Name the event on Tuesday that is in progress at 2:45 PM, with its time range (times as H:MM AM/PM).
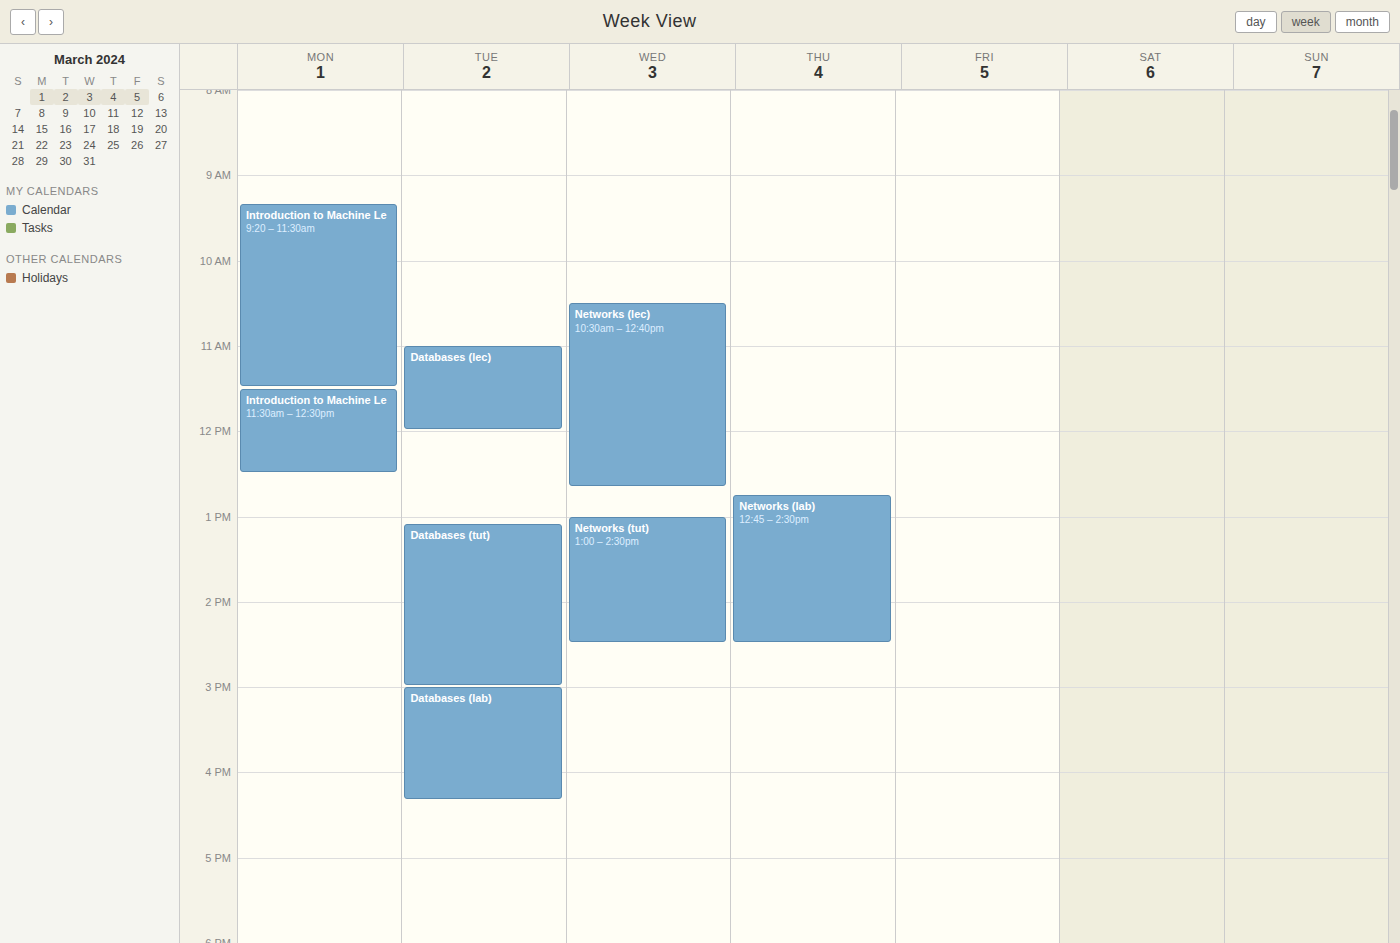
"Databases (tut)", 1:05 PM to 3:00 PM